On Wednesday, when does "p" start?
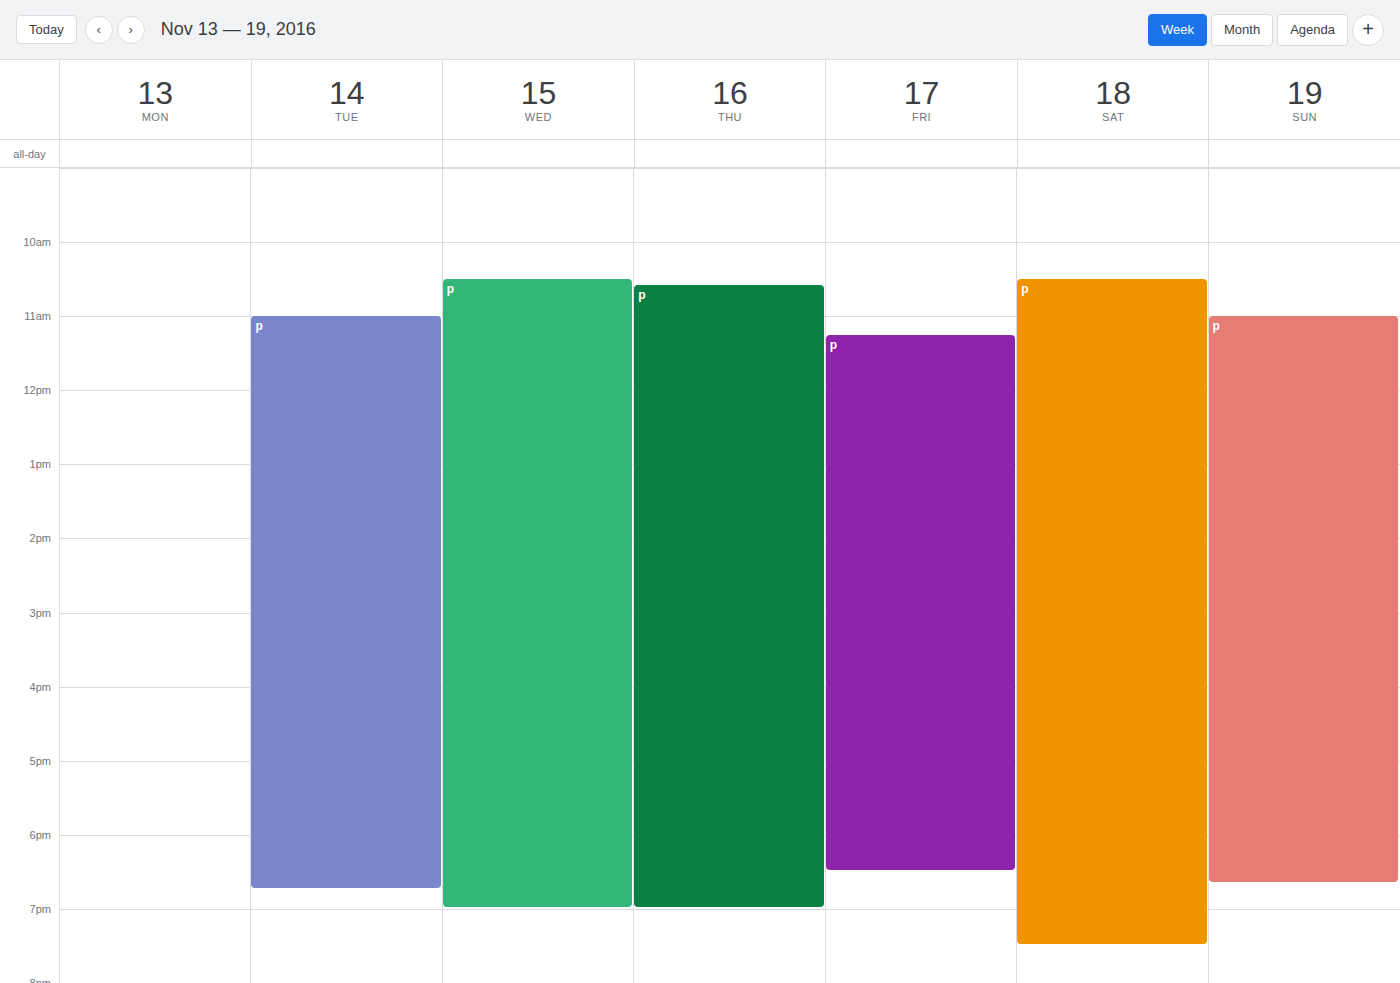
10:30 AM